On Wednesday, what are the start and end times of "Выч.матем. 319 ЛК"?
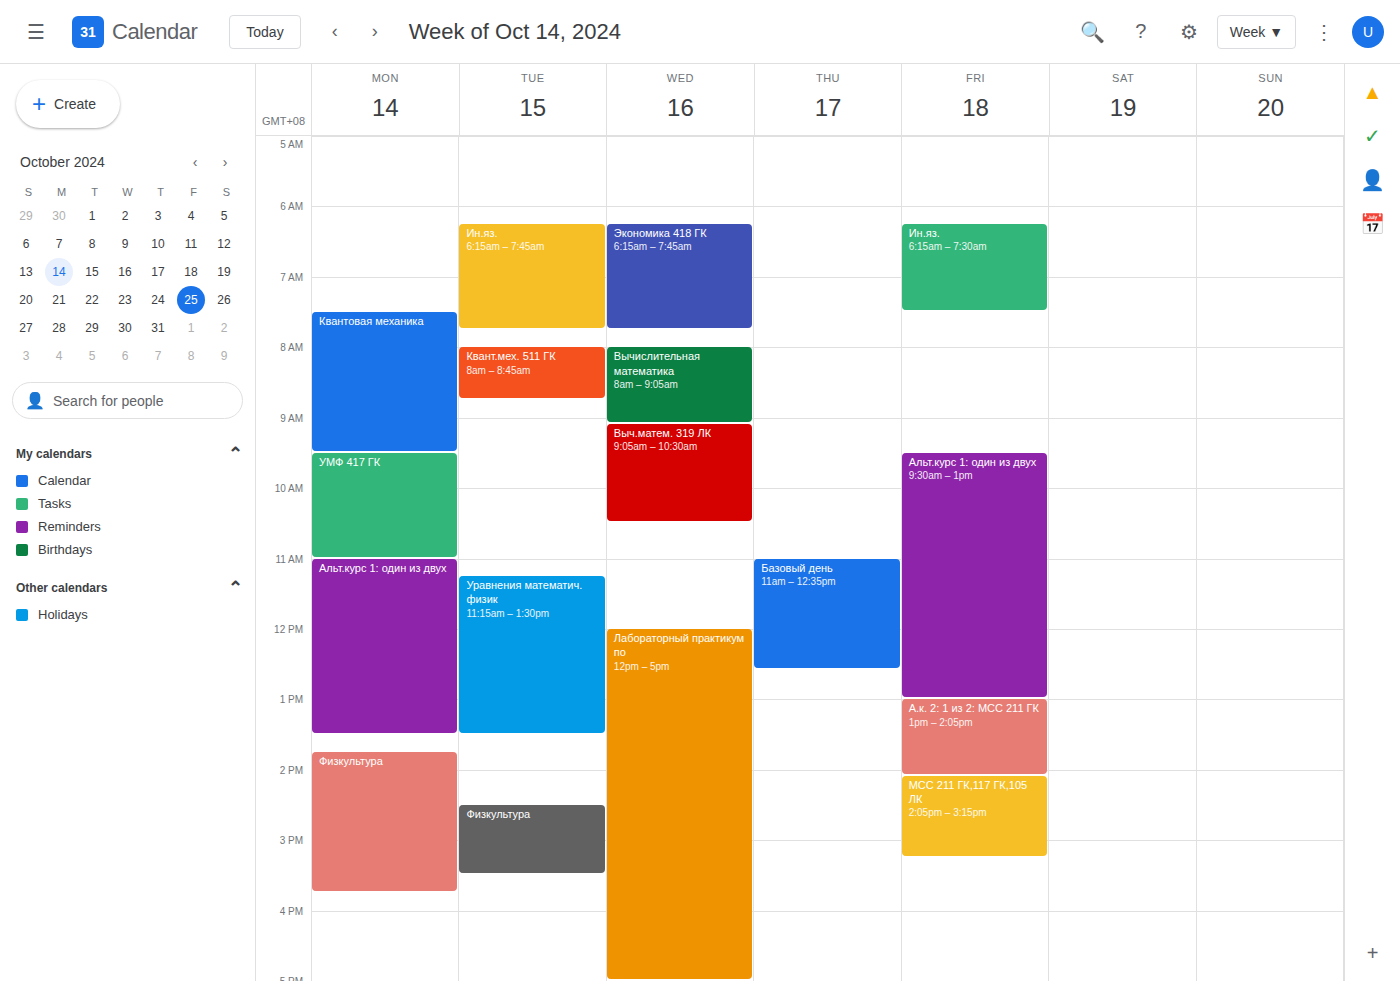
9:05 AM to 10:30 AM